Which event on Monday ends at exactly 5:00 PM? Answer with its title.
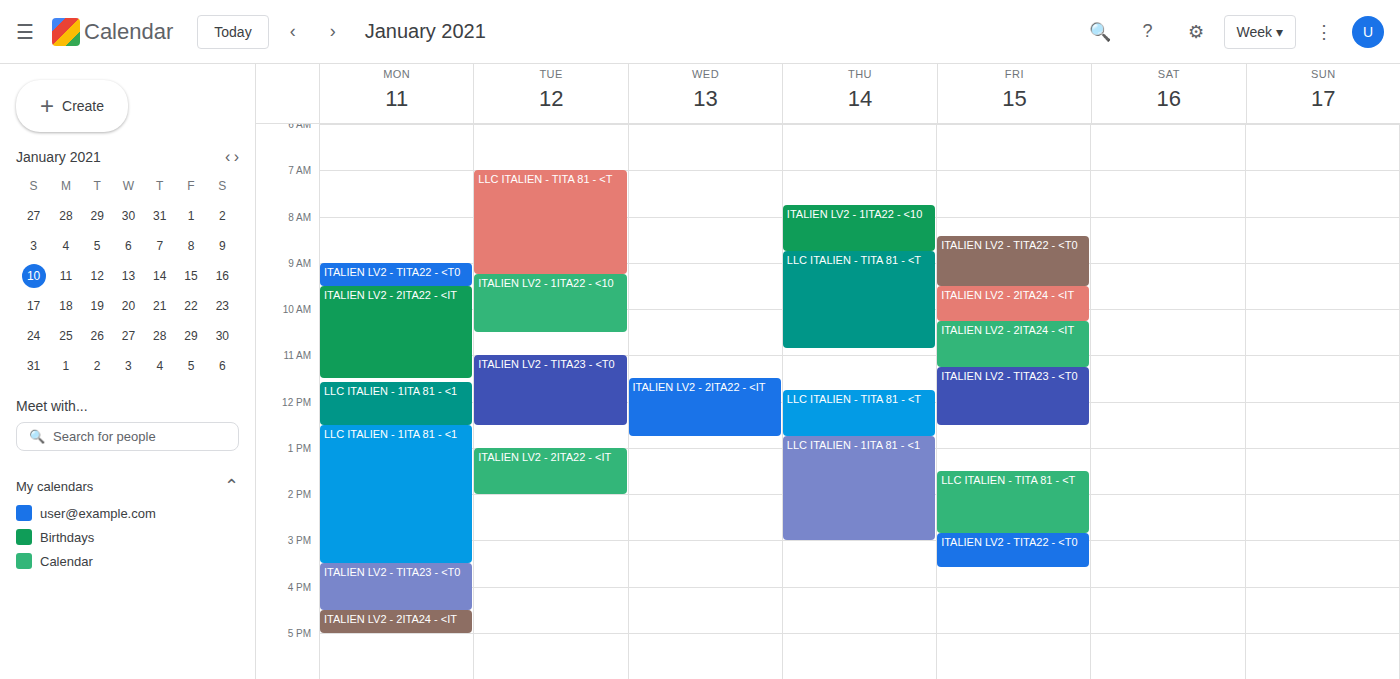
"ITALIEN LV2 - 2ITA24 - <IT"